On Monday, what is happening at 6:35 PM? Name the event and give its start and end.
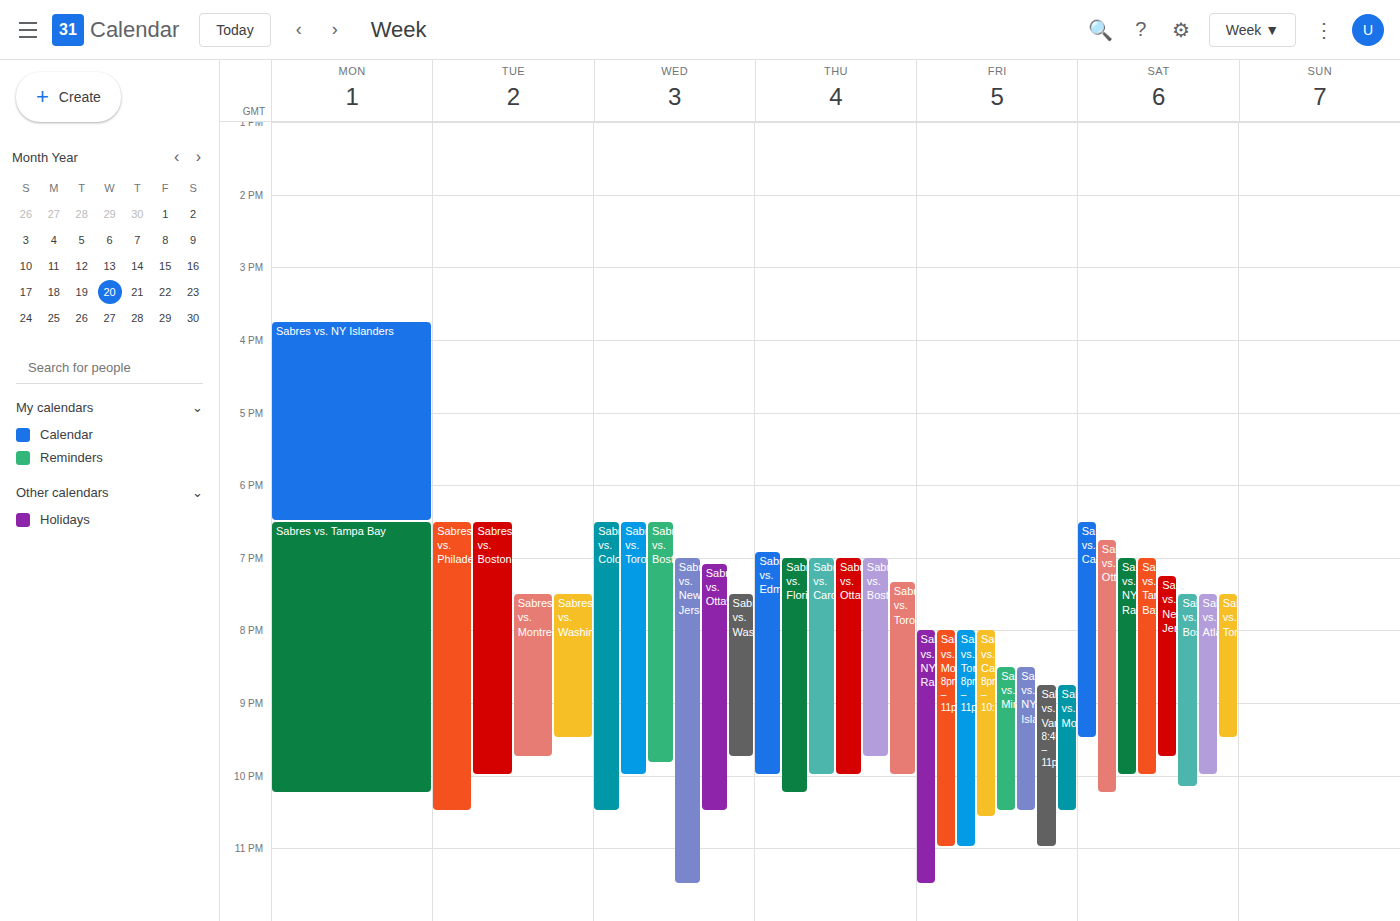
"Sabres vs. Tampa Bay", 6:30 PM to 10:15 PM